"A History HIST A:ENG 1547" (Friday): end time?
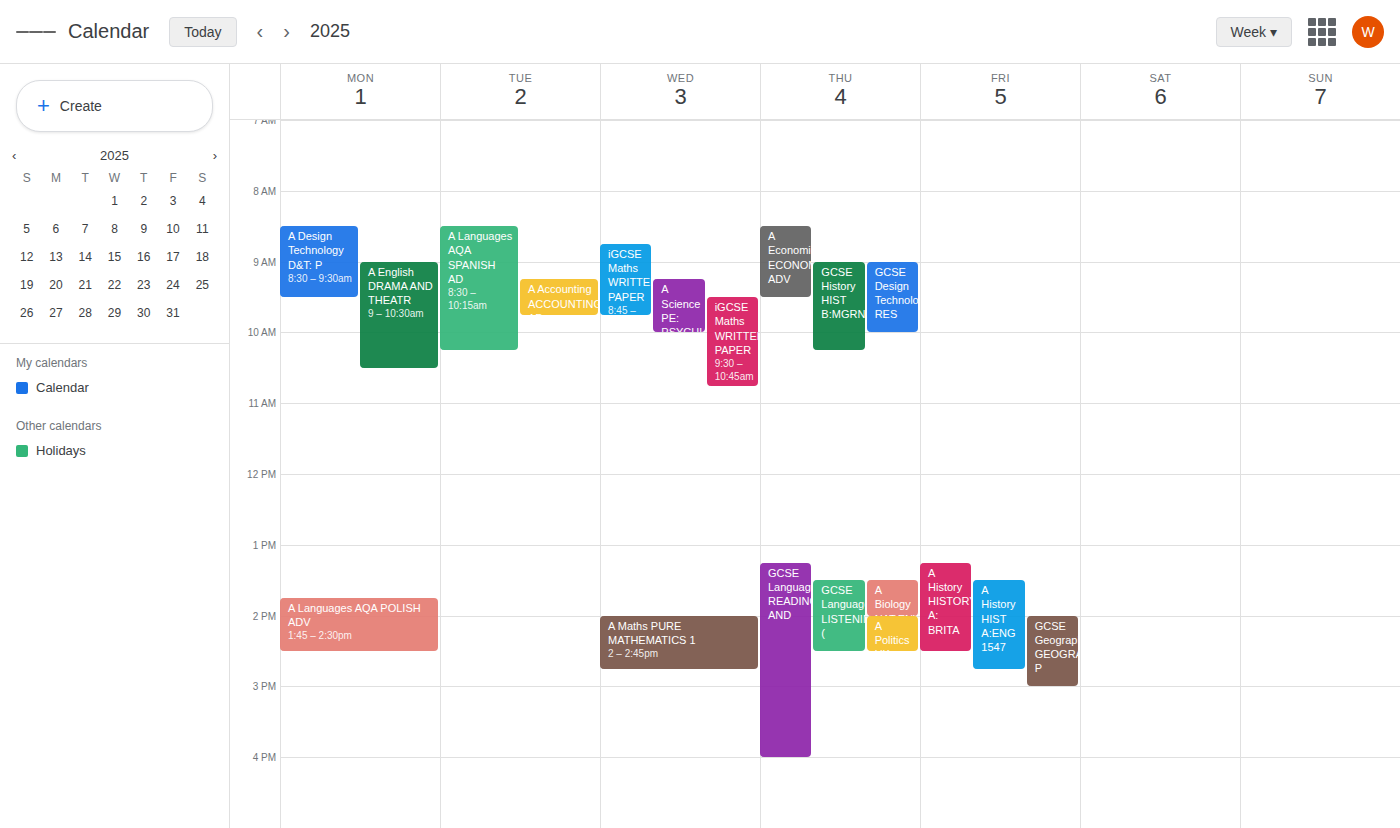
14:45